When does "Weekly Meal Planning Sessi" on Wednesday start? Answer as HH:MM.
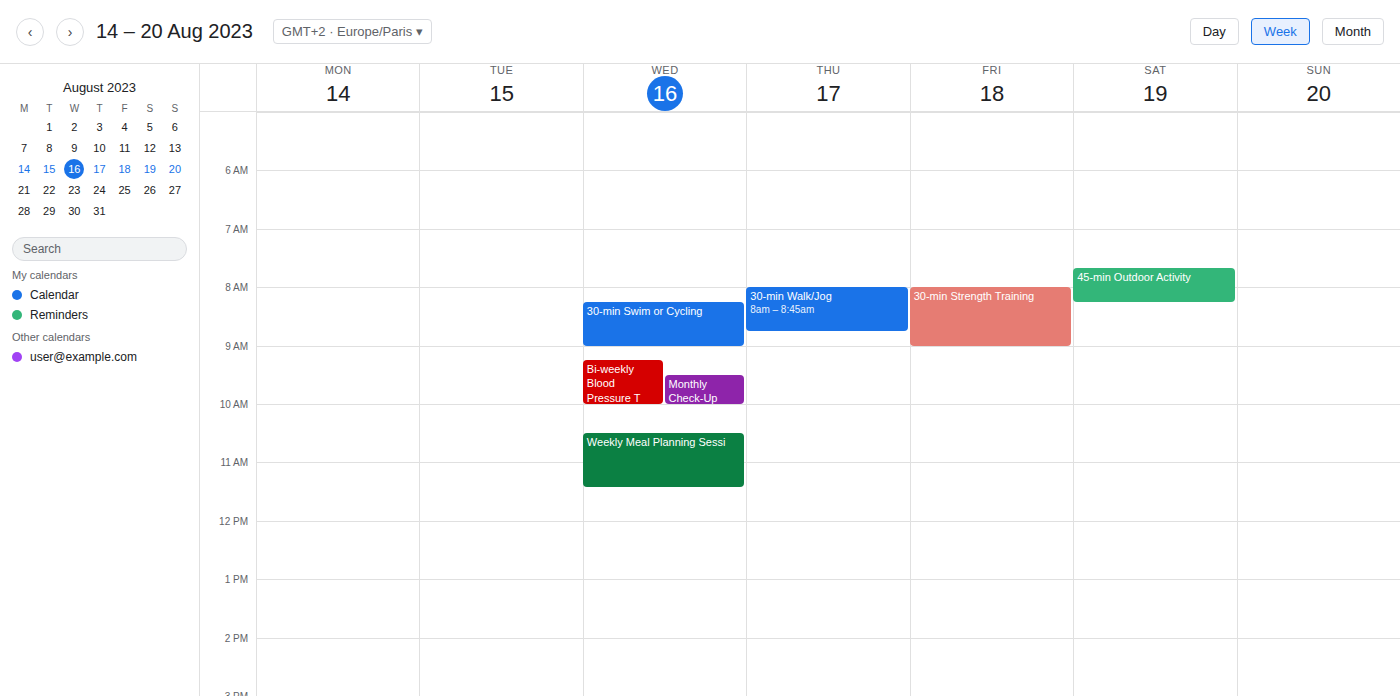
10:30